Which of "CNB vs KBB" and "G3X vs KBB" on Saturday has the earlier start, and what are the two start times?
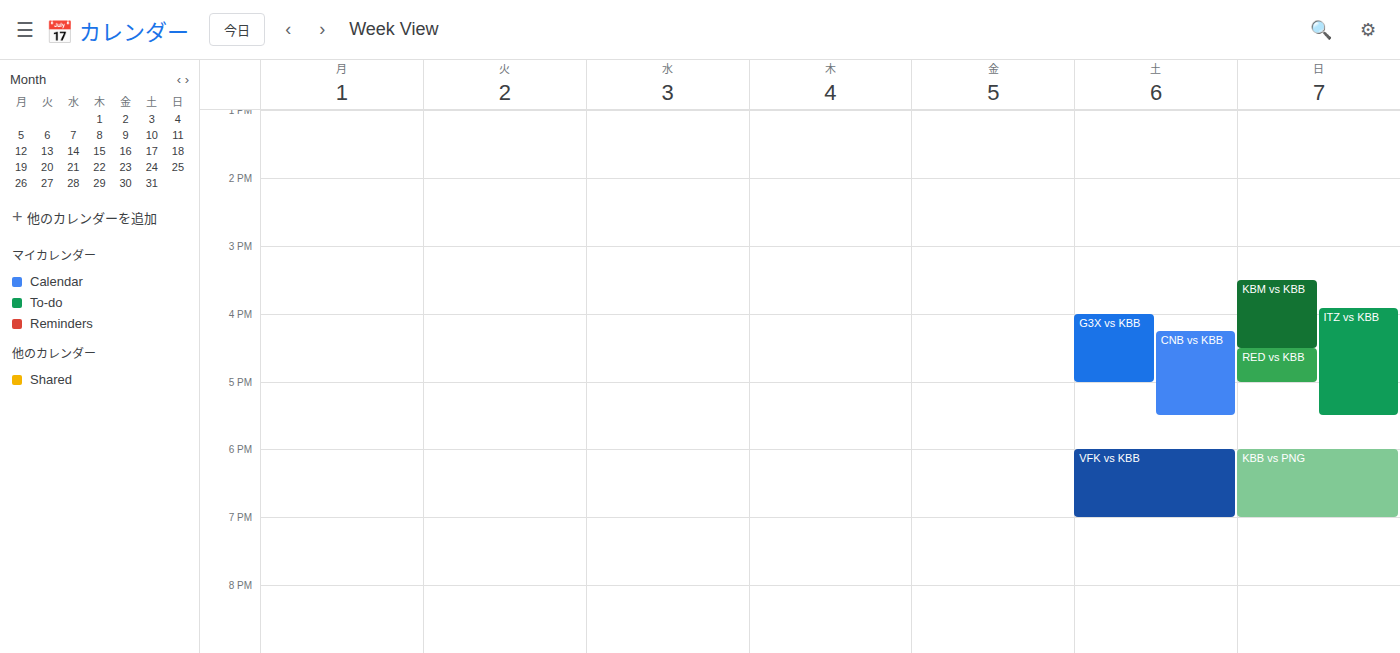
"G3X vs KBB" 4:00 PM; "CNB vs KBB" 4:15 PM.